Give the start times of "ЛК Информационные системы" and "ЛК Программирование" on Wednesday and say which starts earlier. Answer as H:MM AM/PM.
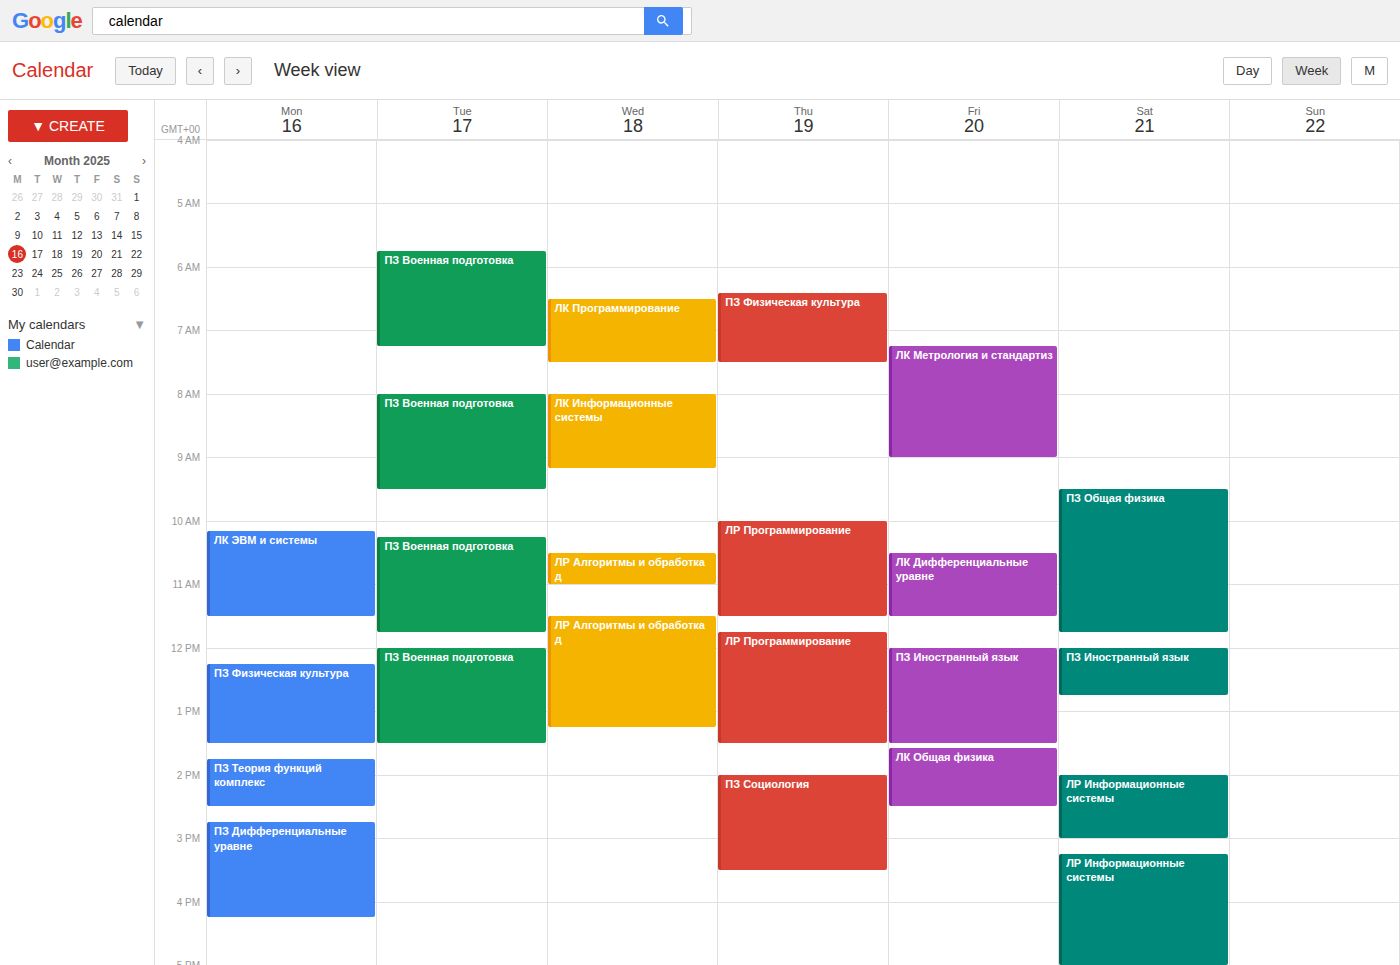
"ЛК Программирование" 6:30 AM; "ЛК Информационные системы" 8:00 AM.